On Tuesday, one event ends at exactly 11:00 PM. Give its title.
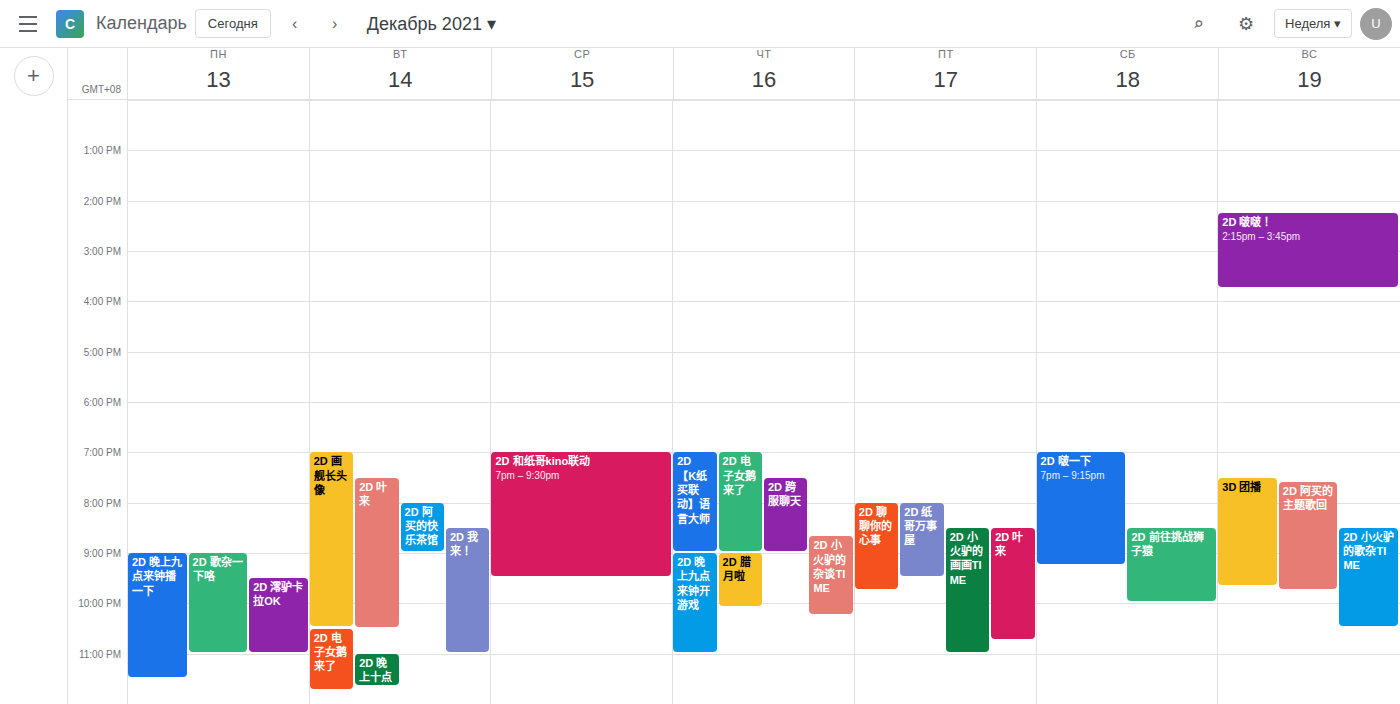
"2D 我来！"